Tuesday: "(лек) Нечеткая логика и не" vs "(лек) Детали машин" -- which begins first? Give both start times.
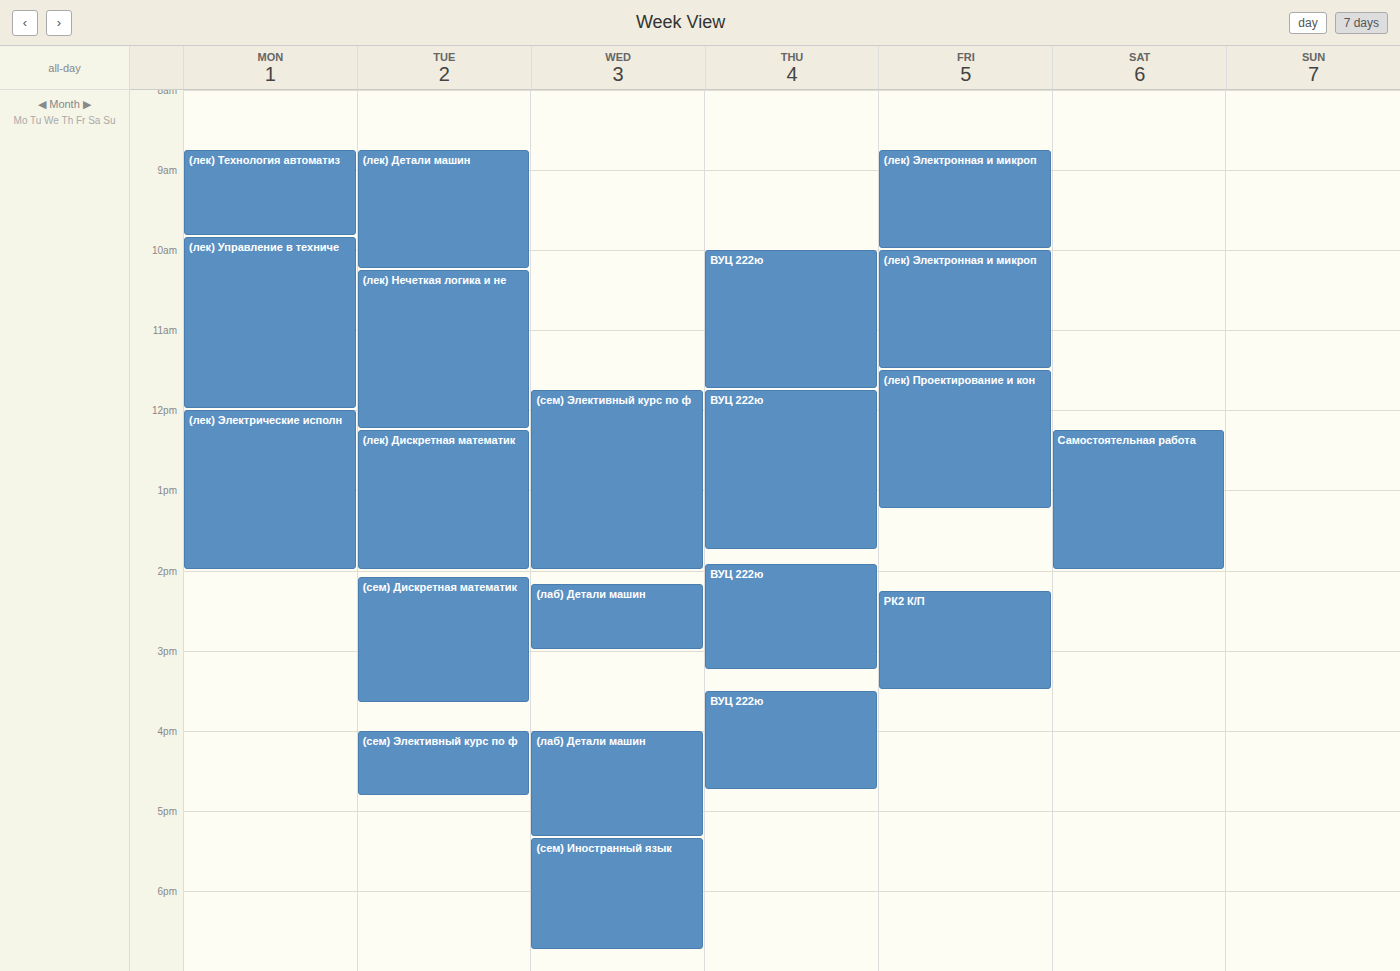
"(лек) Детали машин" 8:45 AM; "(лек) Нечеткая логика и не" 10:15 AM.